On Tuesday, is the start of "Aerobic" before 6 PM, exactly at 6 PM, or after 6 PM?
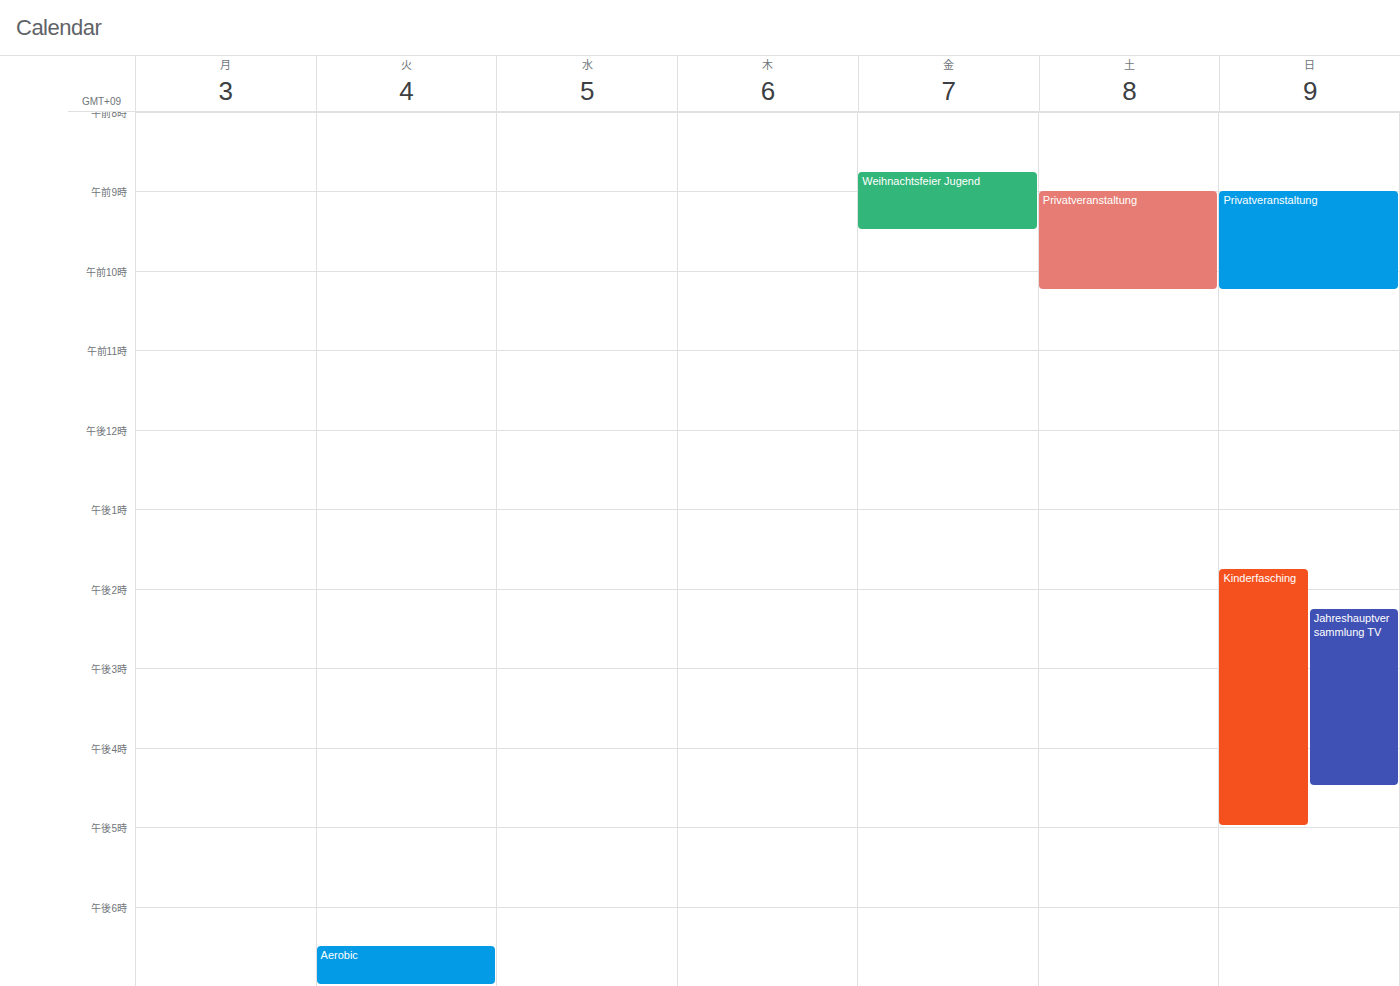
6:30 PM -- after 6 PM, 30 minutes below the 6 PM line.